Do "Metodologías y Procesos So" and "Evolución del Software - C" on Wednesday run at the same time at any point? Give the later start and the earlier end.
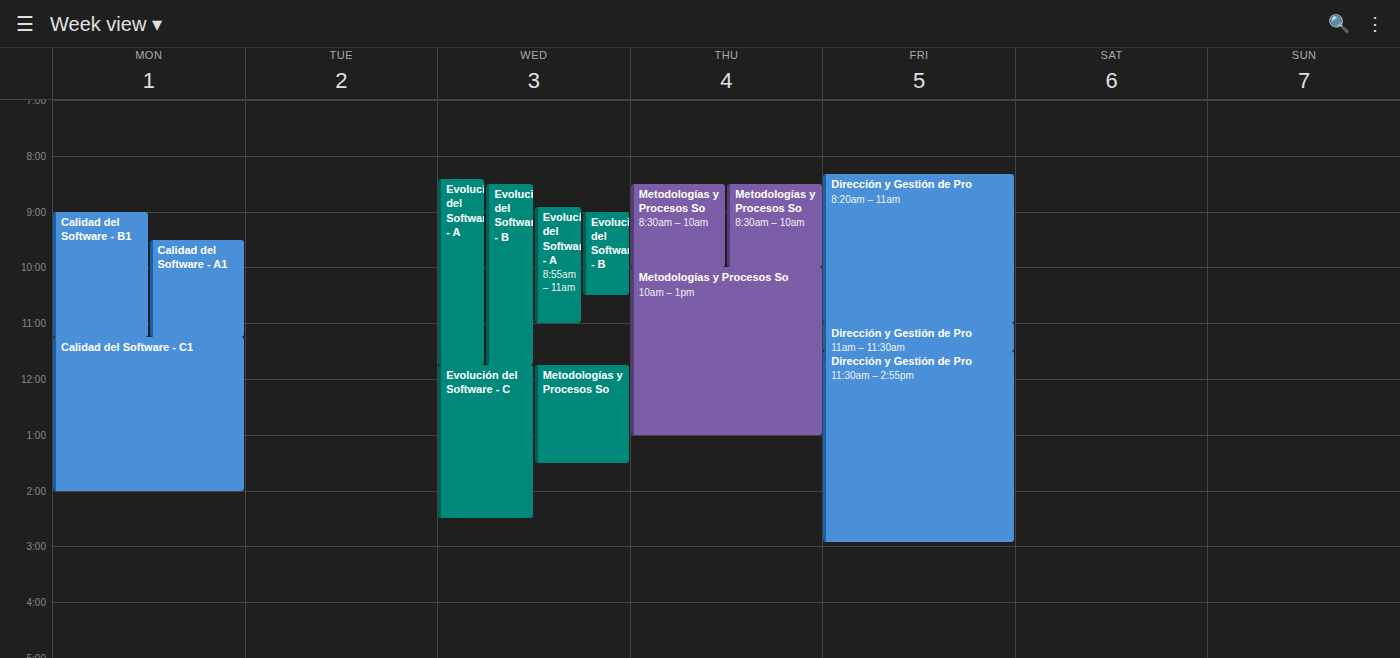
"Evolución del Software - C" starts at 11:45 AM, before "Metodologías y Procesos So" ends at 1:30 PM -- they overlap.